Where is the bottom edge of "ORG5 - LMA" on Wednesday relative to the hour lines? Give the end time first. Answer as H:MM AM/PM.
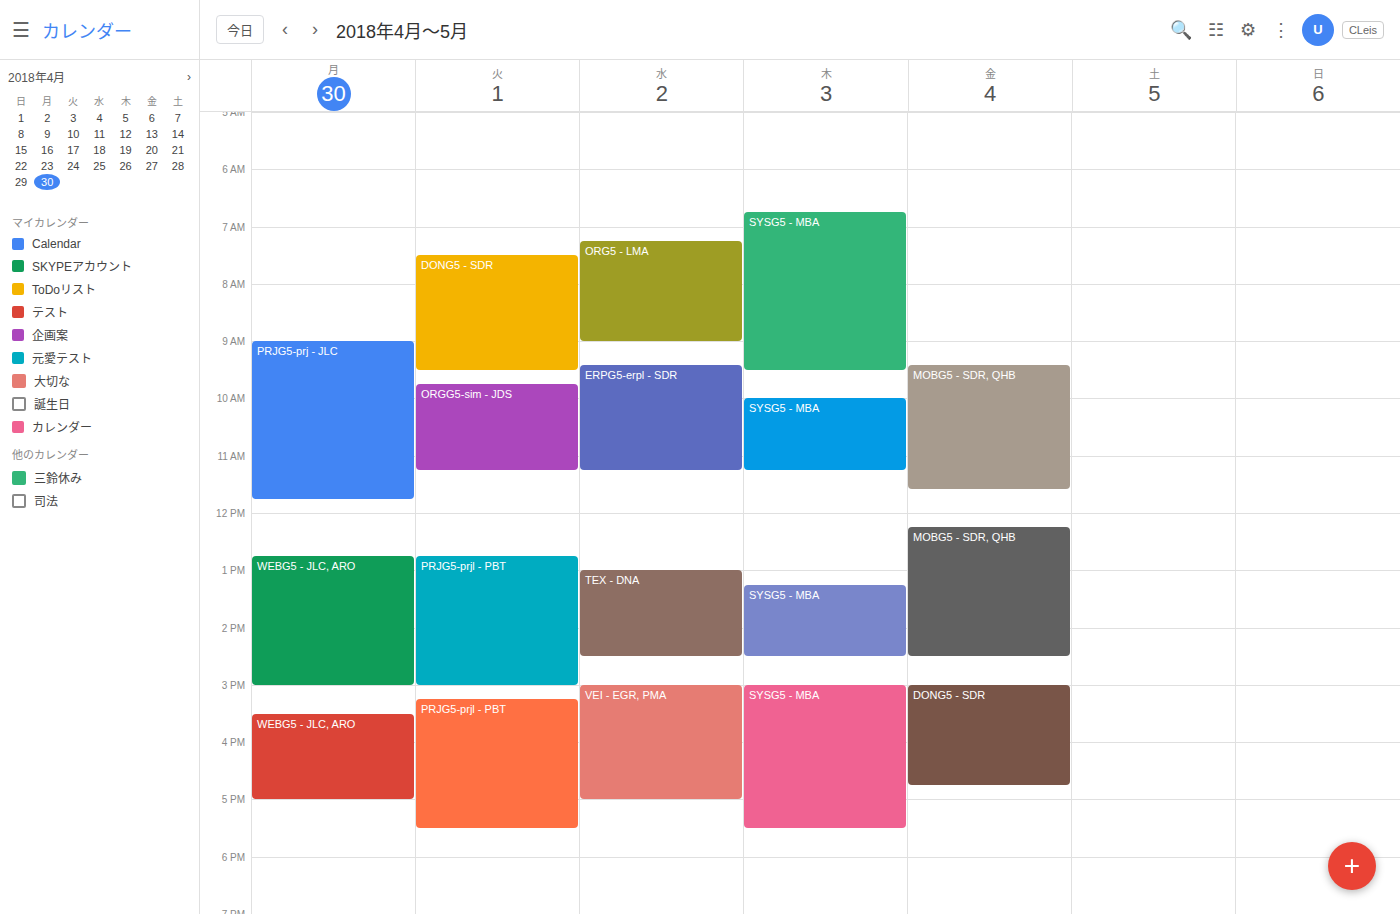
9:00 AM -- exactly on the 9 AM line.